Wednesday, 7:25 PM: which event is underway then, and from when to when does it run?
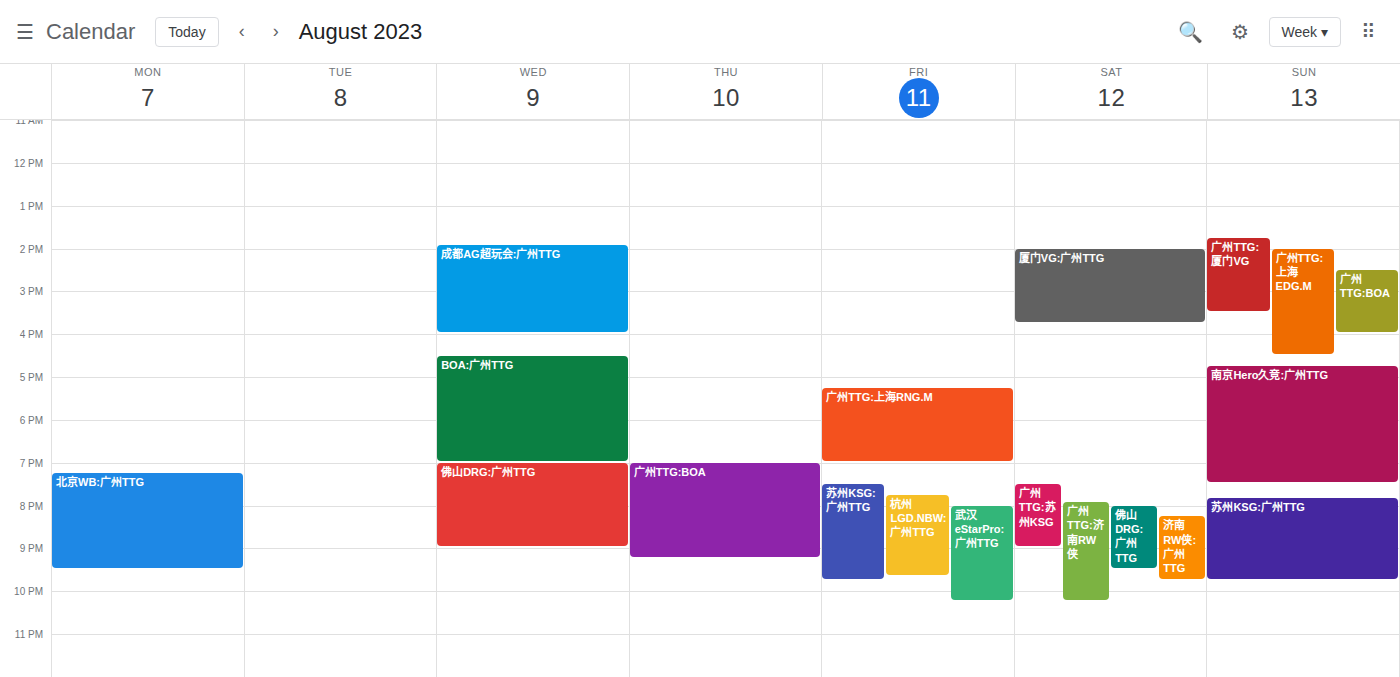
"佛山DRG:广州TTG", 7:00 PM to 9:00 PM